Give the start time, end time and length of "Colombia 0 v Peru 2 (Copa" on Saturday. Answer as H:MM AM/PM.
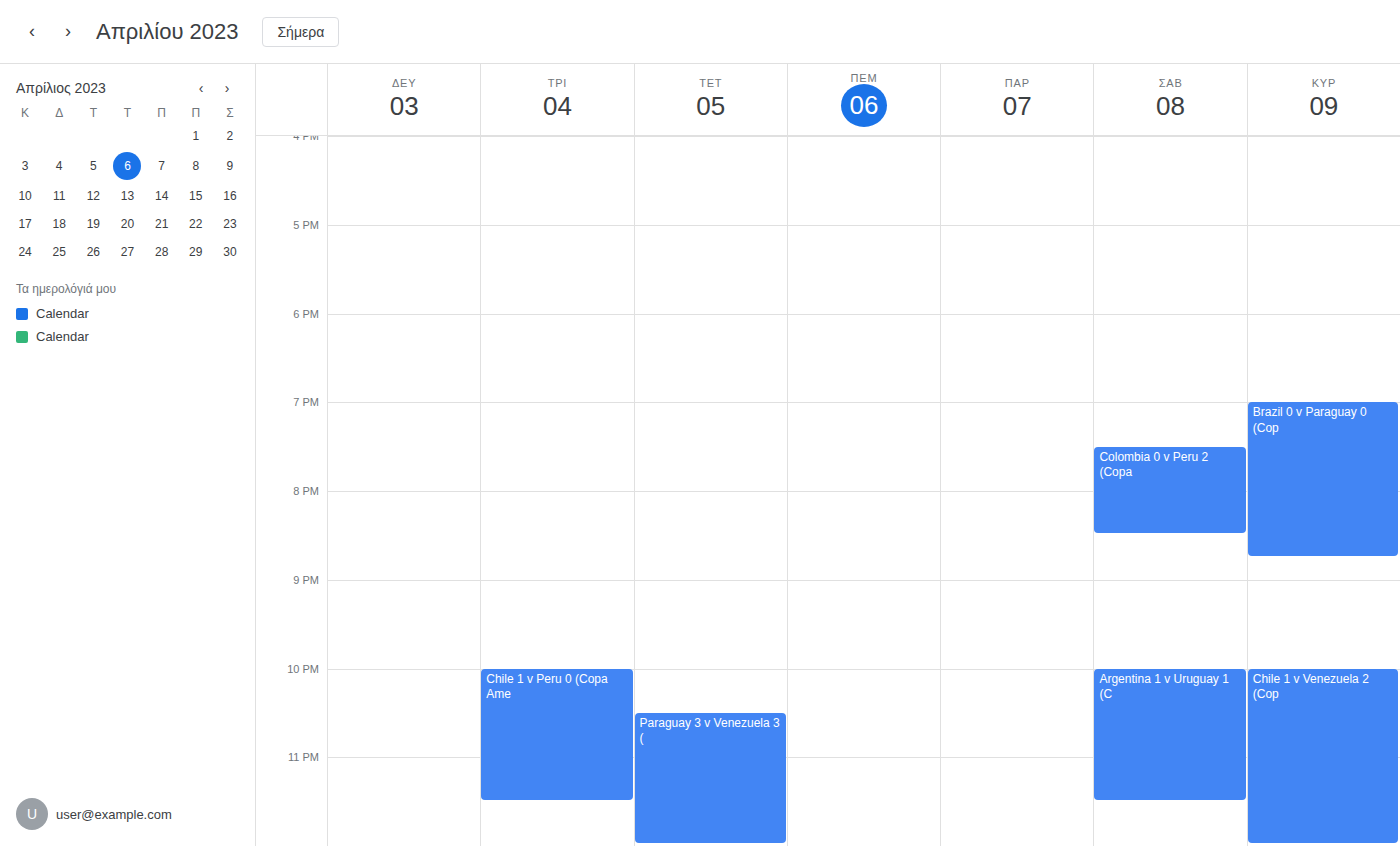
7:30 PM to 8:30 PM, 1 hour